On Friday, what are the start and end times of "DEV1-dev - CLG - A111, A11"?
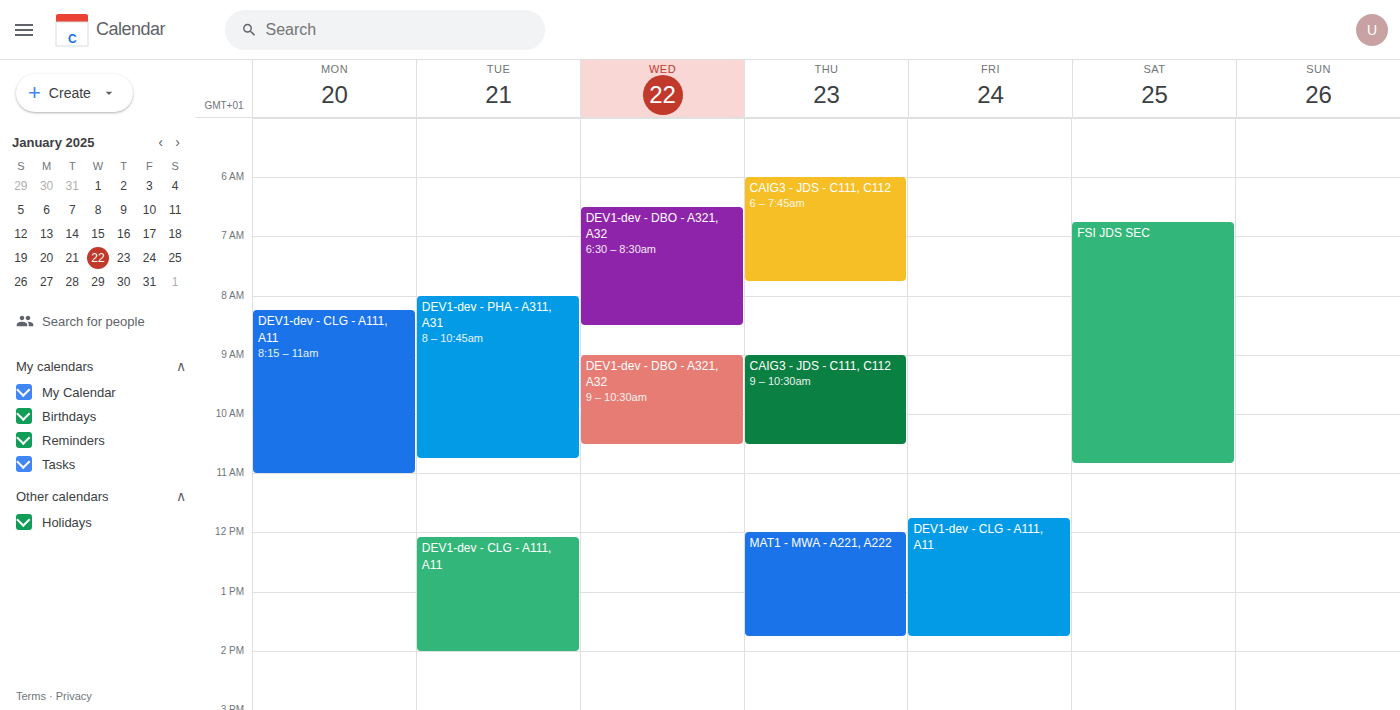
11:45 AM to 1:45 PM